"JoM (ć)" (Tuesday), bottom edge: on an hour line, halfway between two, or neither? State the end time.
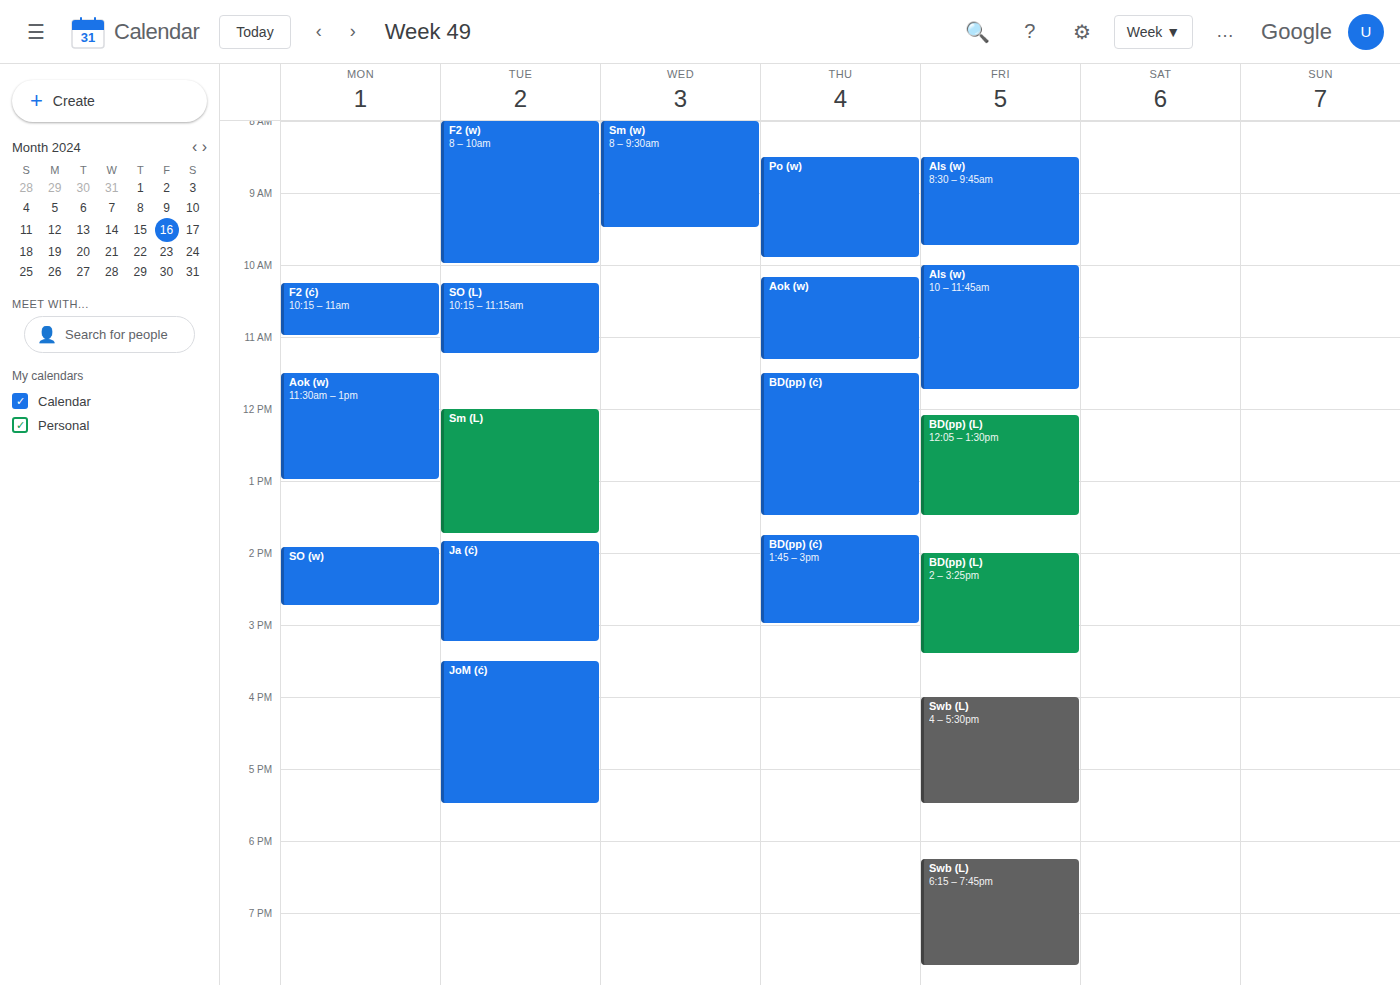
17:30 -- halfway between the 17:00 and 18:00 lines.